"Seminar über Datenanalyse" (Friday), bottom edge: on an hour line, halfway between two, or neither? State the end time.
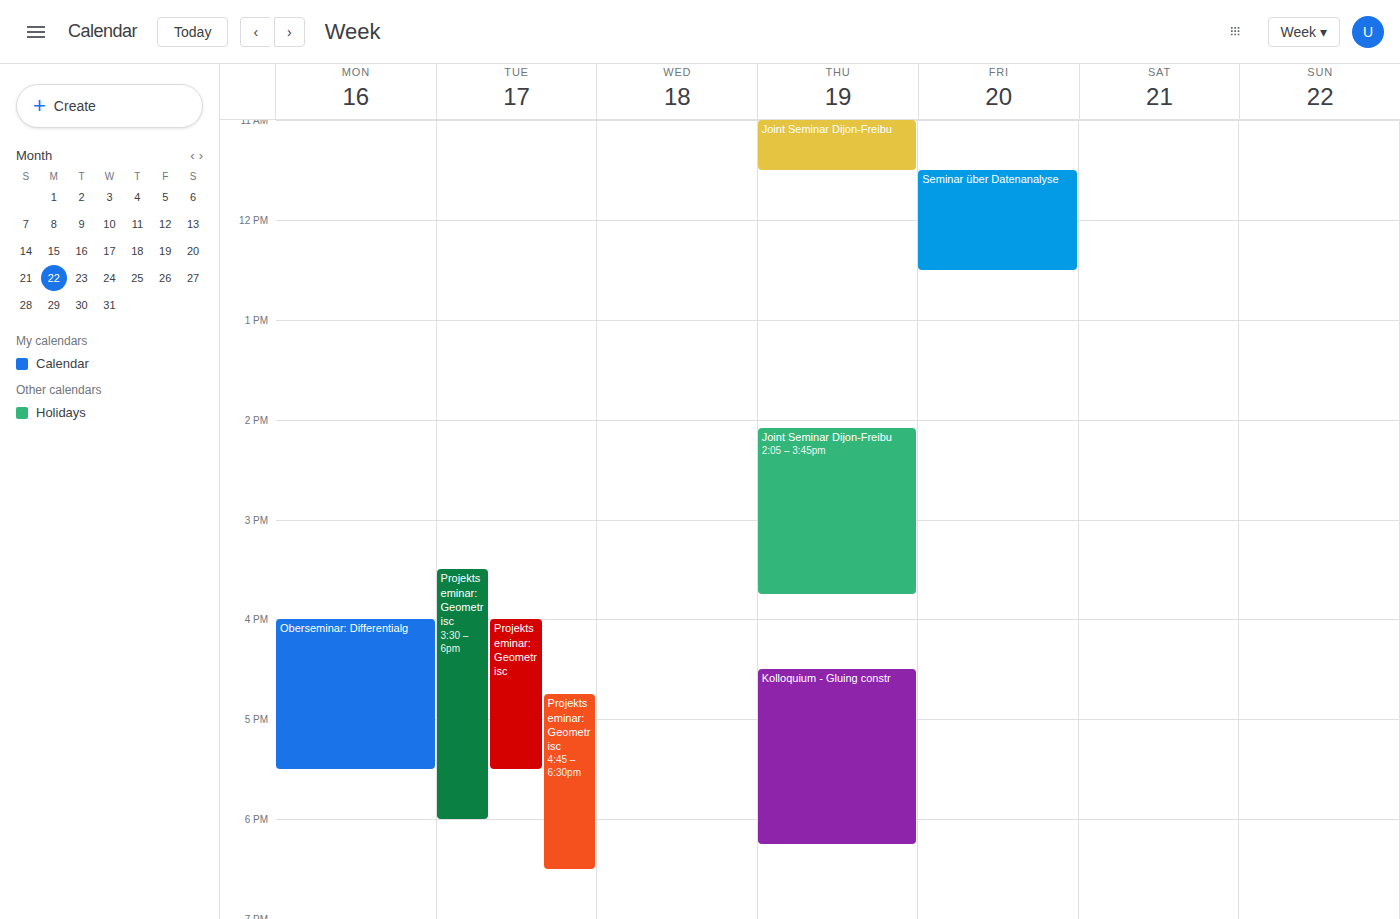
12:30 PM -- halfway between the 12 PM and 1 PM lines.